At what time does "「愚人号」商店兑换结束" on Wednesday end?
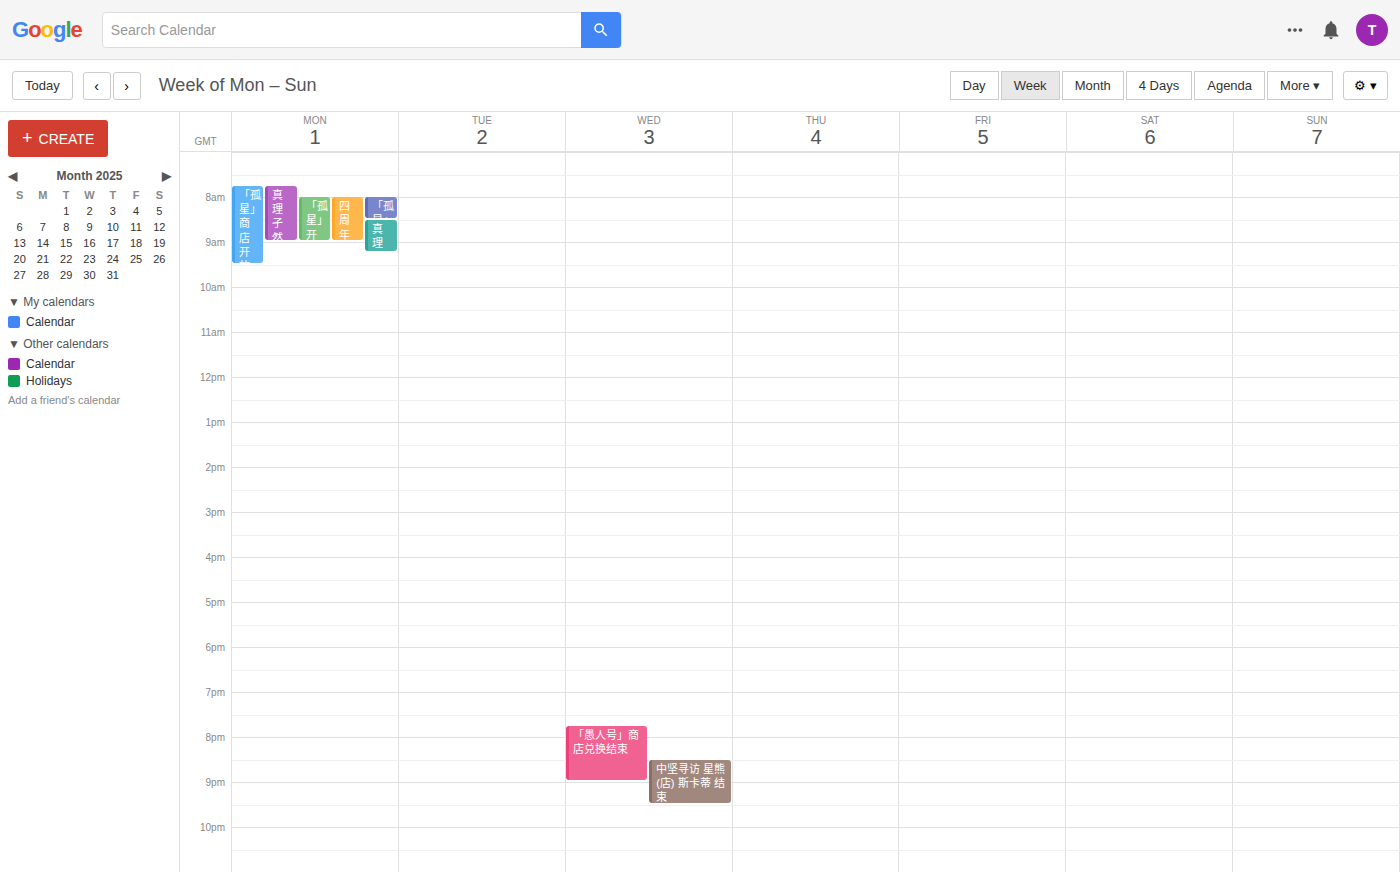
9:00 PM